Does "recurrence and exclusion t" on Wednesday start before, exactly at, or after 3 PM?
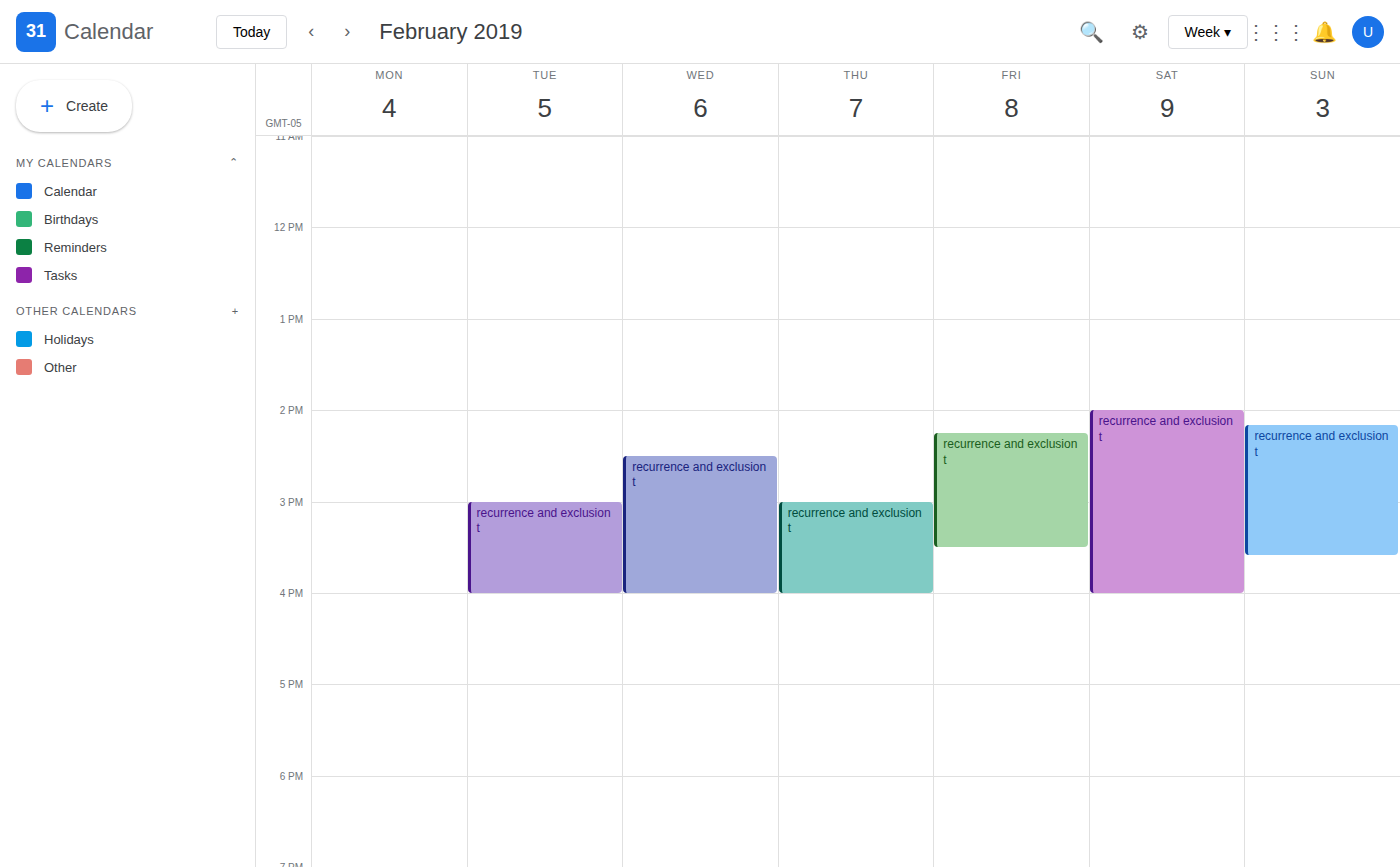
2:30 PM -- before 3 PM, 30 minutes above the 3 PM line.